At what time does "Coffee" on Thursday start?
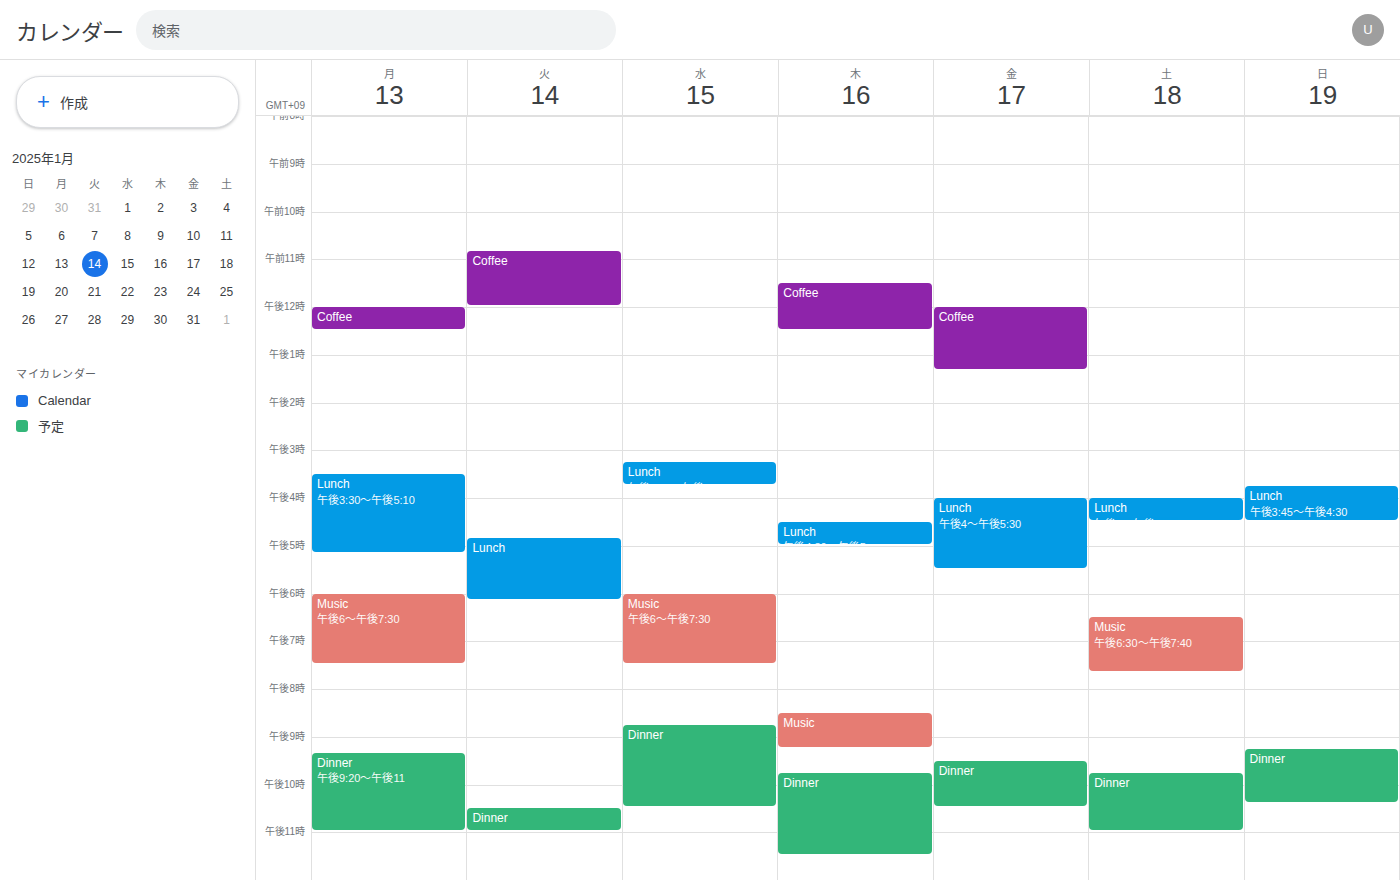
11:30